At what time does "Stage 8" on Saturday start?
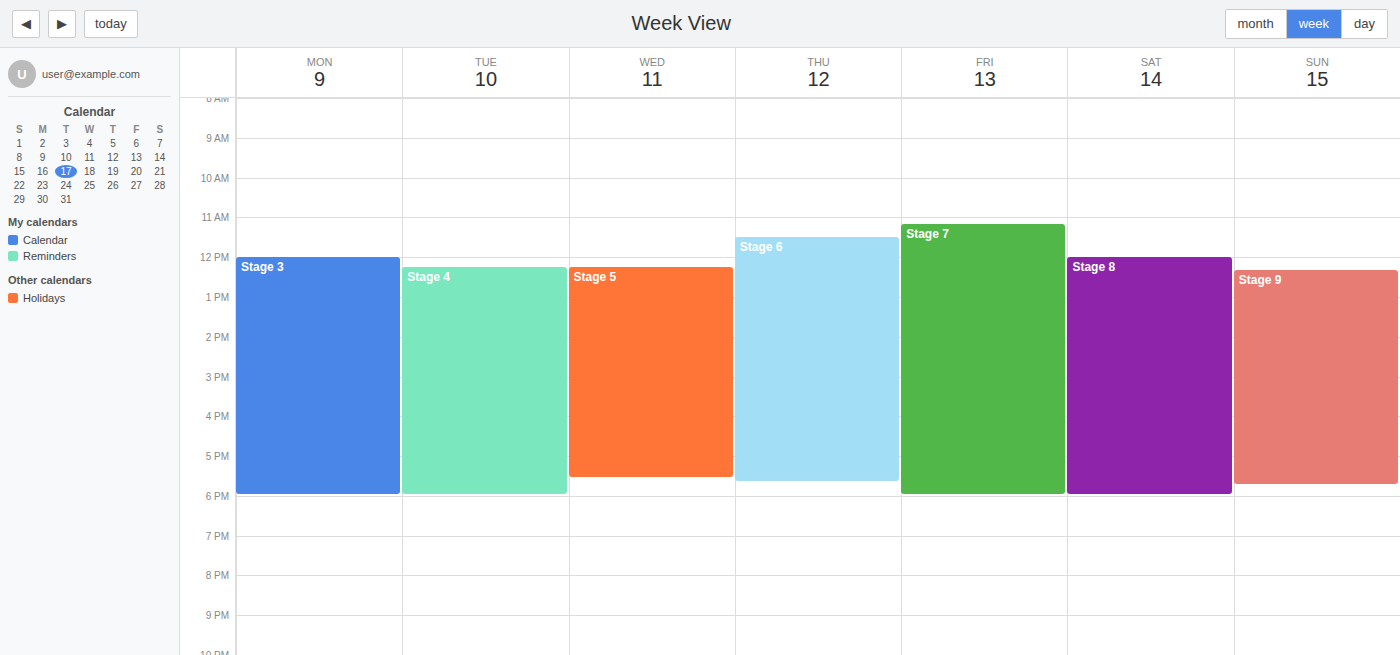
12:00 PM